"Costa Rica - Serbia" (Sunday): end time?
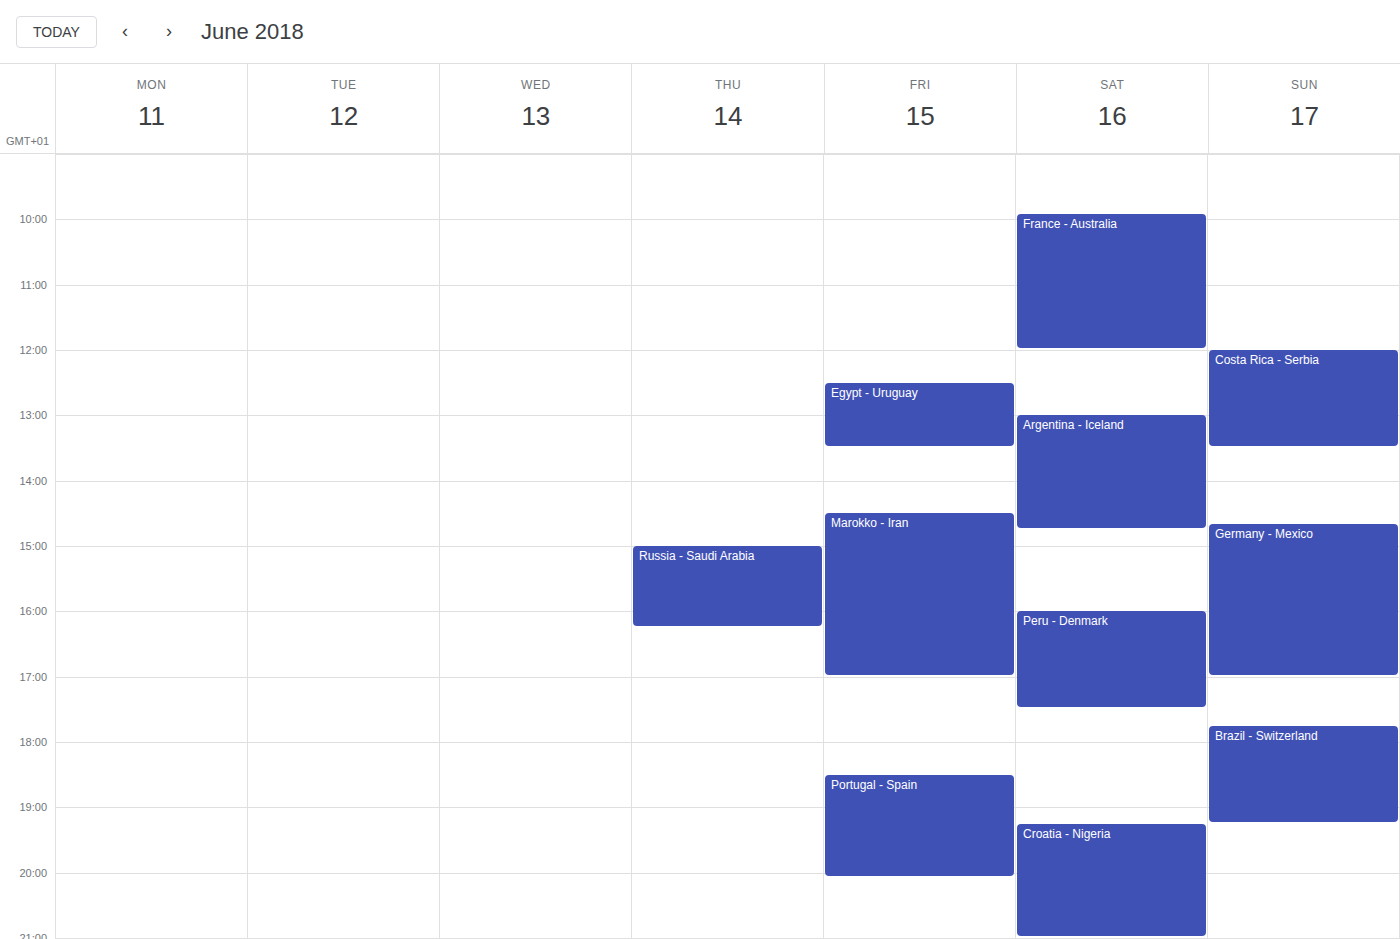
13:30